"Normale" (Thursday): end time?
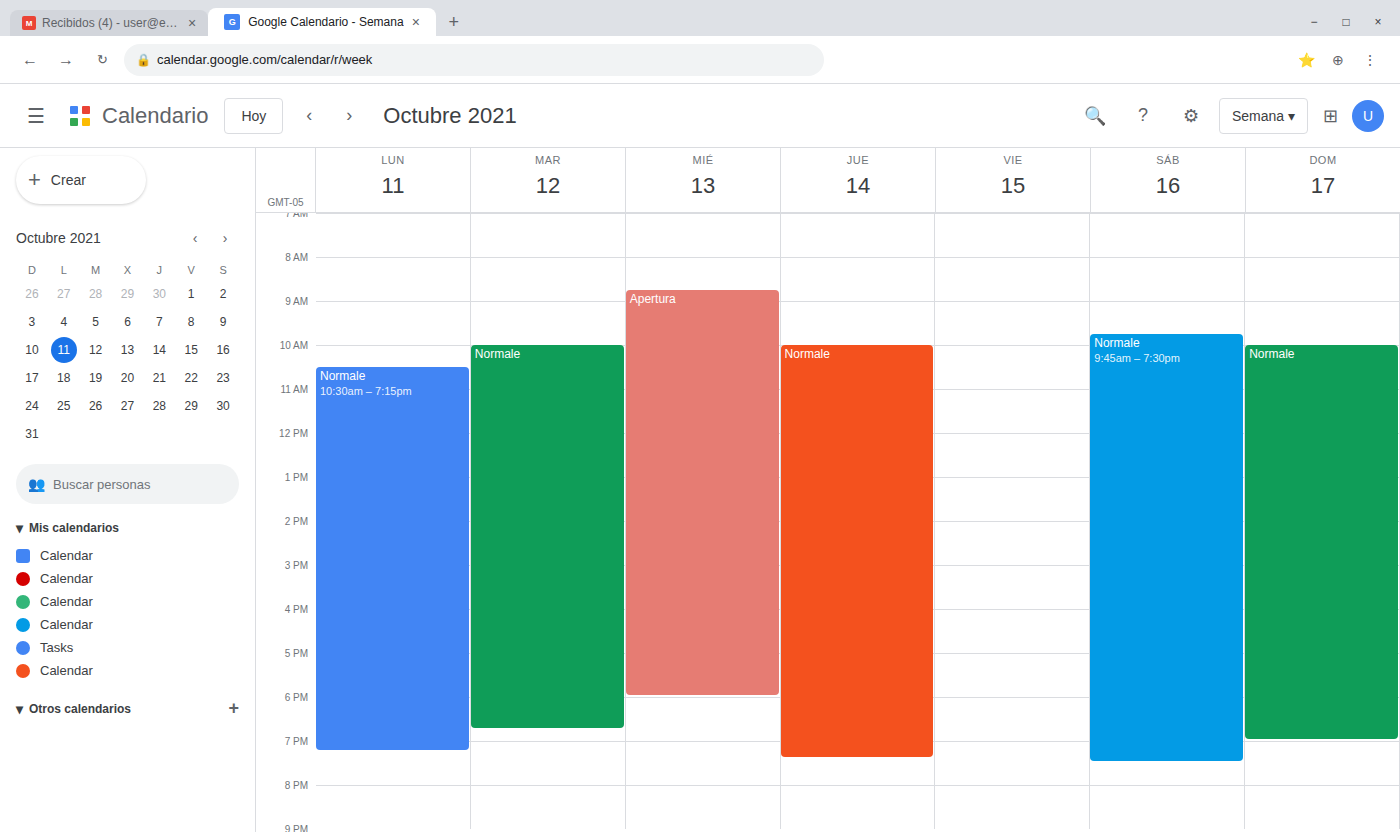
7:25 PM